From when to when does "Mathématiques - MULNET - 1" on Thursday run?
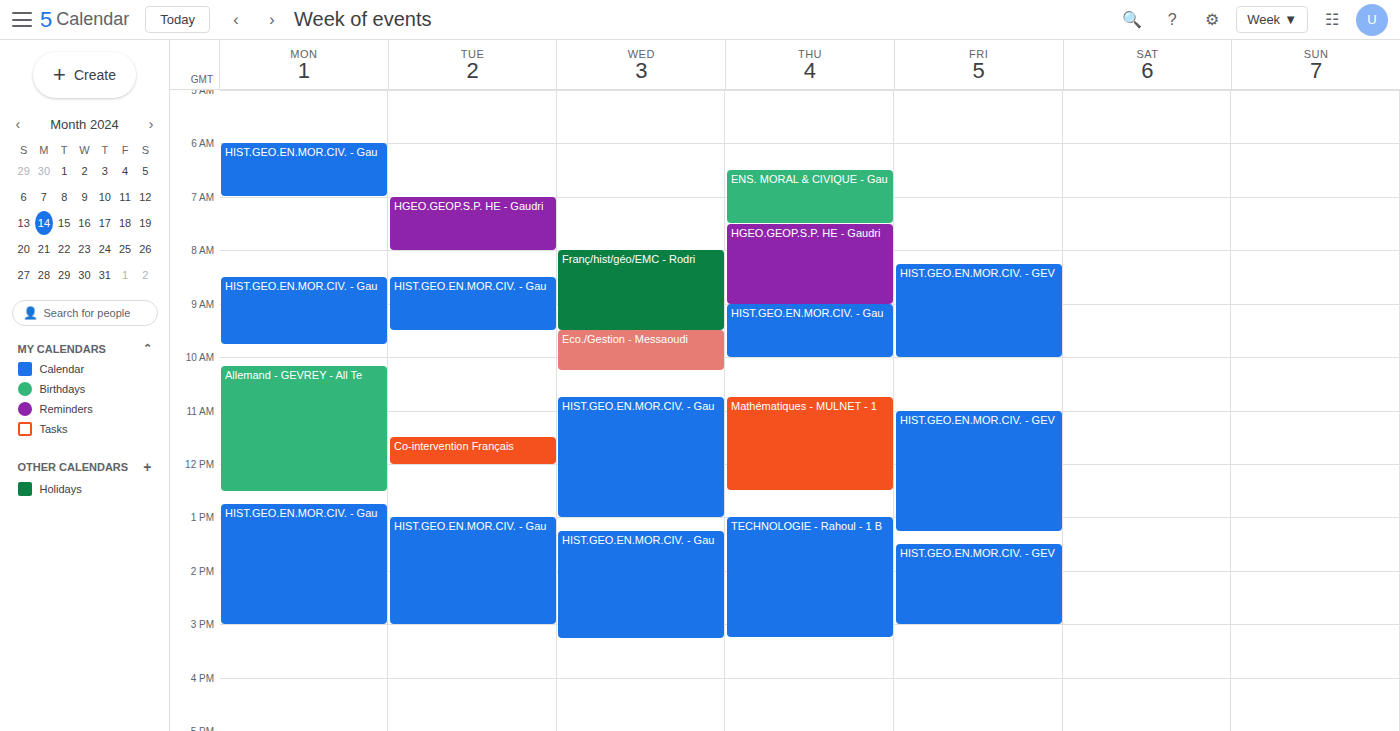
10:45 AM to 12:30 PM